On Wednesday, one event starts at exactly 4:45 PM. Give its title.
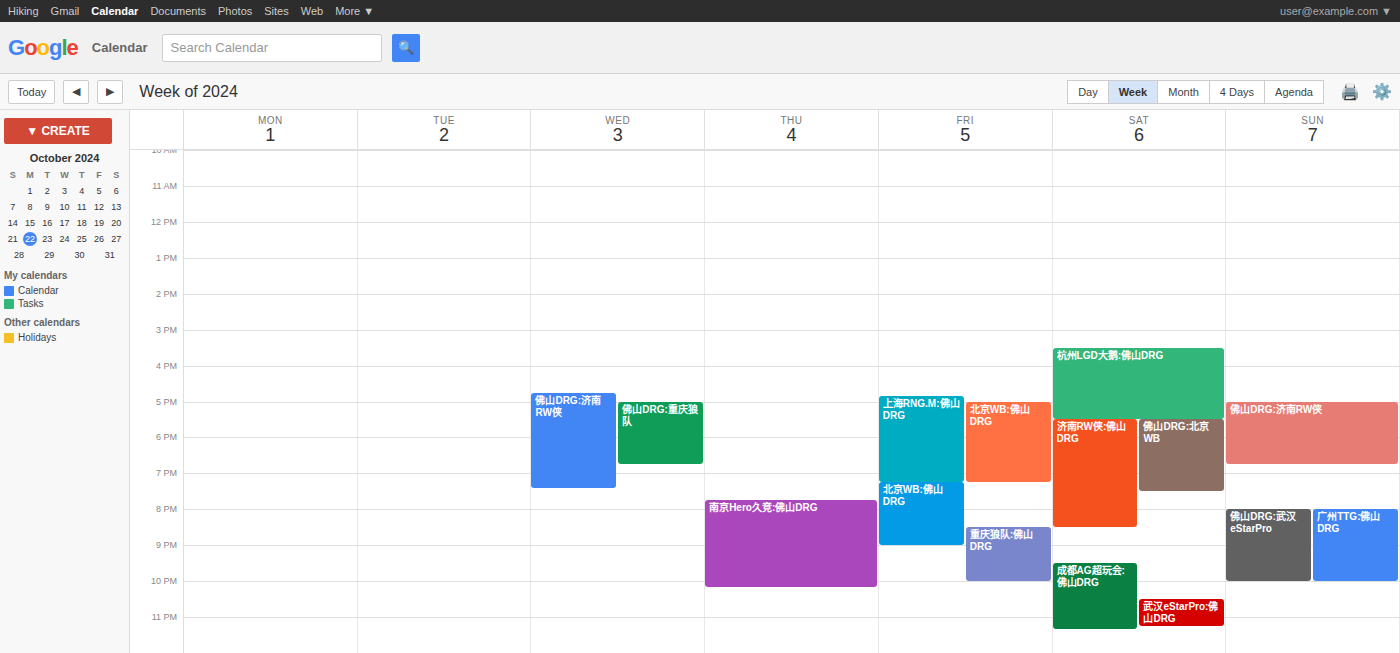
"佛山DRG:济南RW侠"